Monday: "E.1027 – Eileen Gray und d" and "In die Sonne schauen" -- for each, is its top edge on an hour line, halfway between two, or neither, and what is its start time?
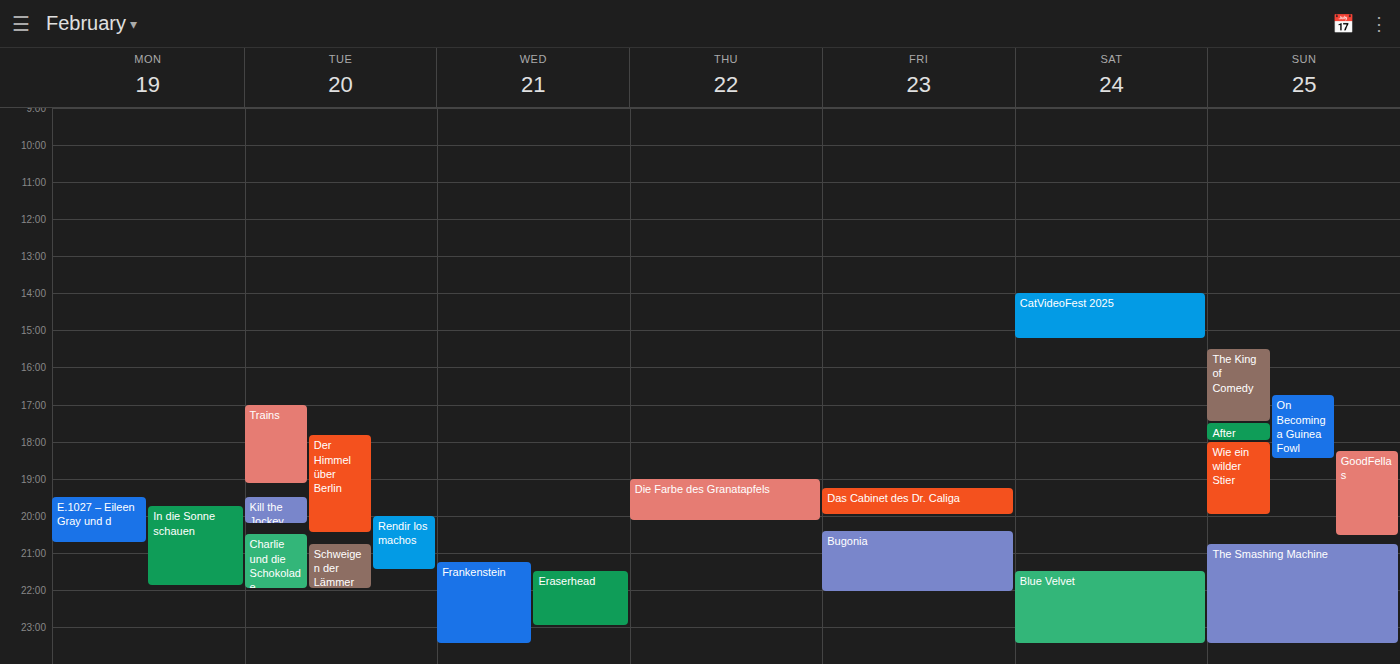
"E.1027 – Eileen Gray und d": 7:30 PM, halfway between the 7 PM and 8 PM lines. "In die Sonne schauen": 7:45 PM, neither: three quarters of the way from the 7 PM line to the 8 PM line.